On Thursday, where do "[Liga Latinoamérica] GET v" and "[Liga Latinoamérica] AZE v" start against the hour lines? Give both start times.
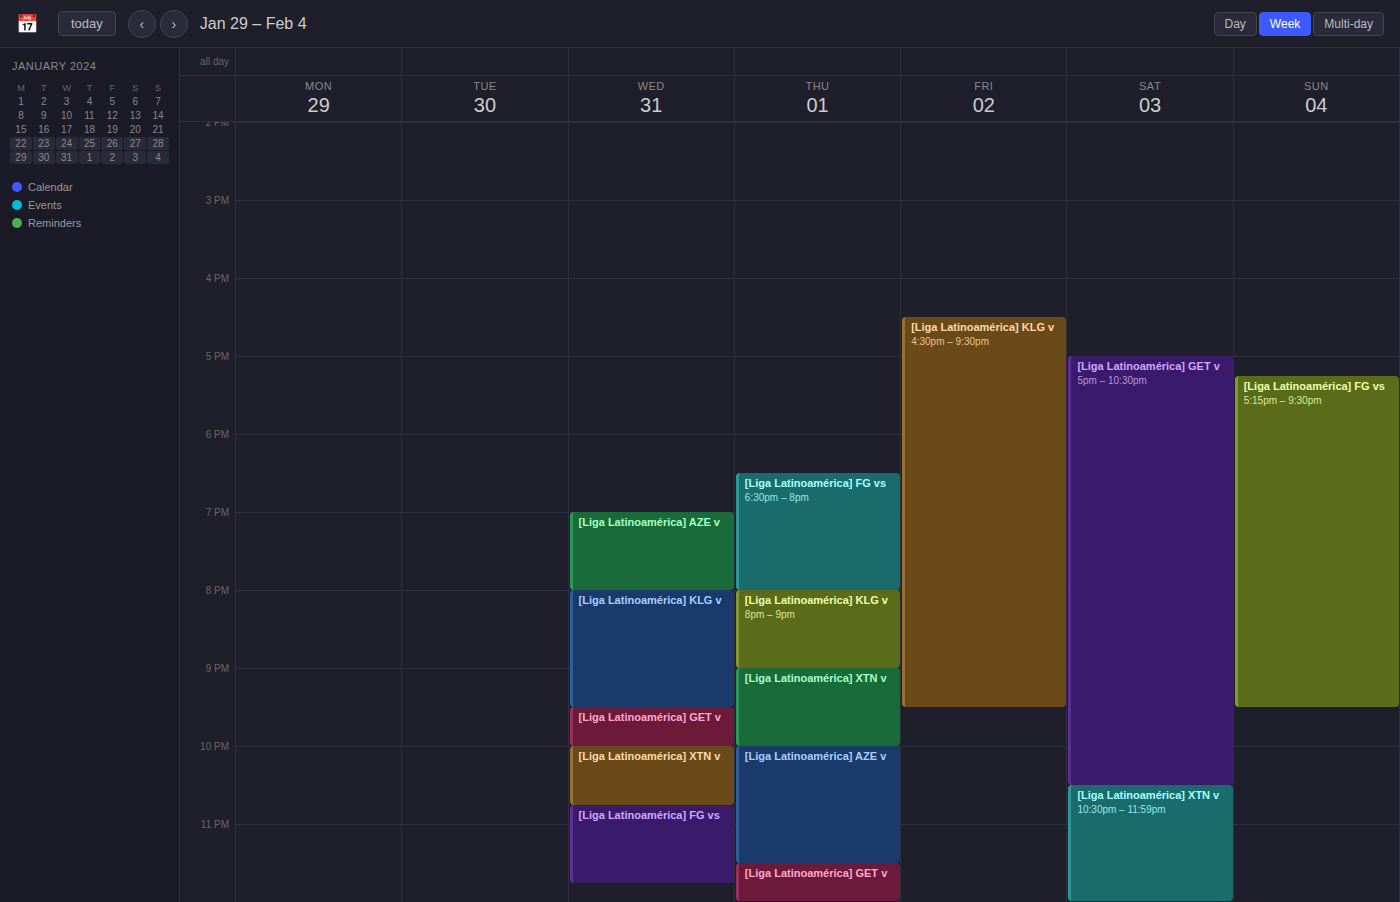
"[Liga Latinoamérica] GET v": 11:30 PM, halfway between the 11 PM and 12 AM lines. "[Liga Latinoamérica] AZE v": 10:00 PM, exactly on the 10 PM line.